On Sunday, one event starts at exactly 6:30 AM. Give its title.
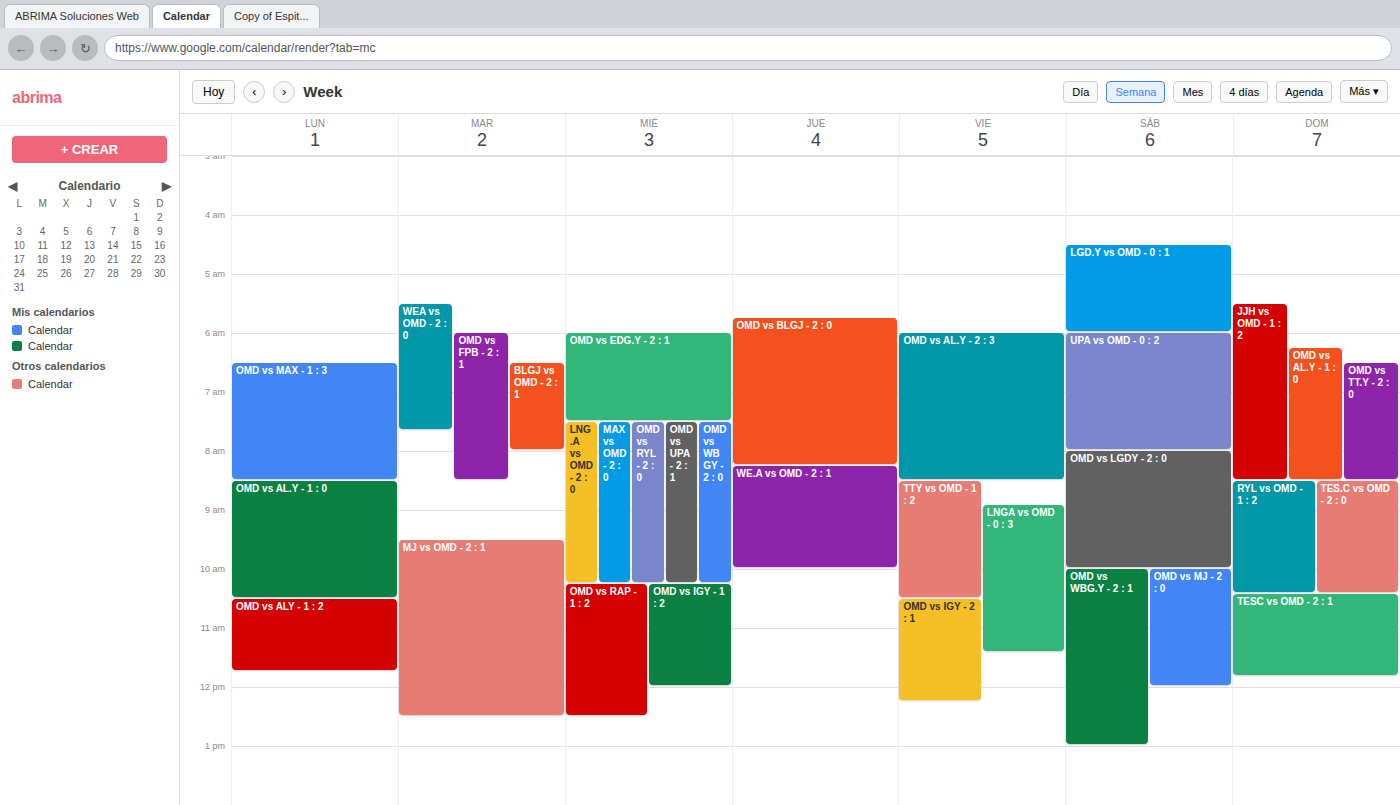
"OMD vs TT.Y - 2 : 0"